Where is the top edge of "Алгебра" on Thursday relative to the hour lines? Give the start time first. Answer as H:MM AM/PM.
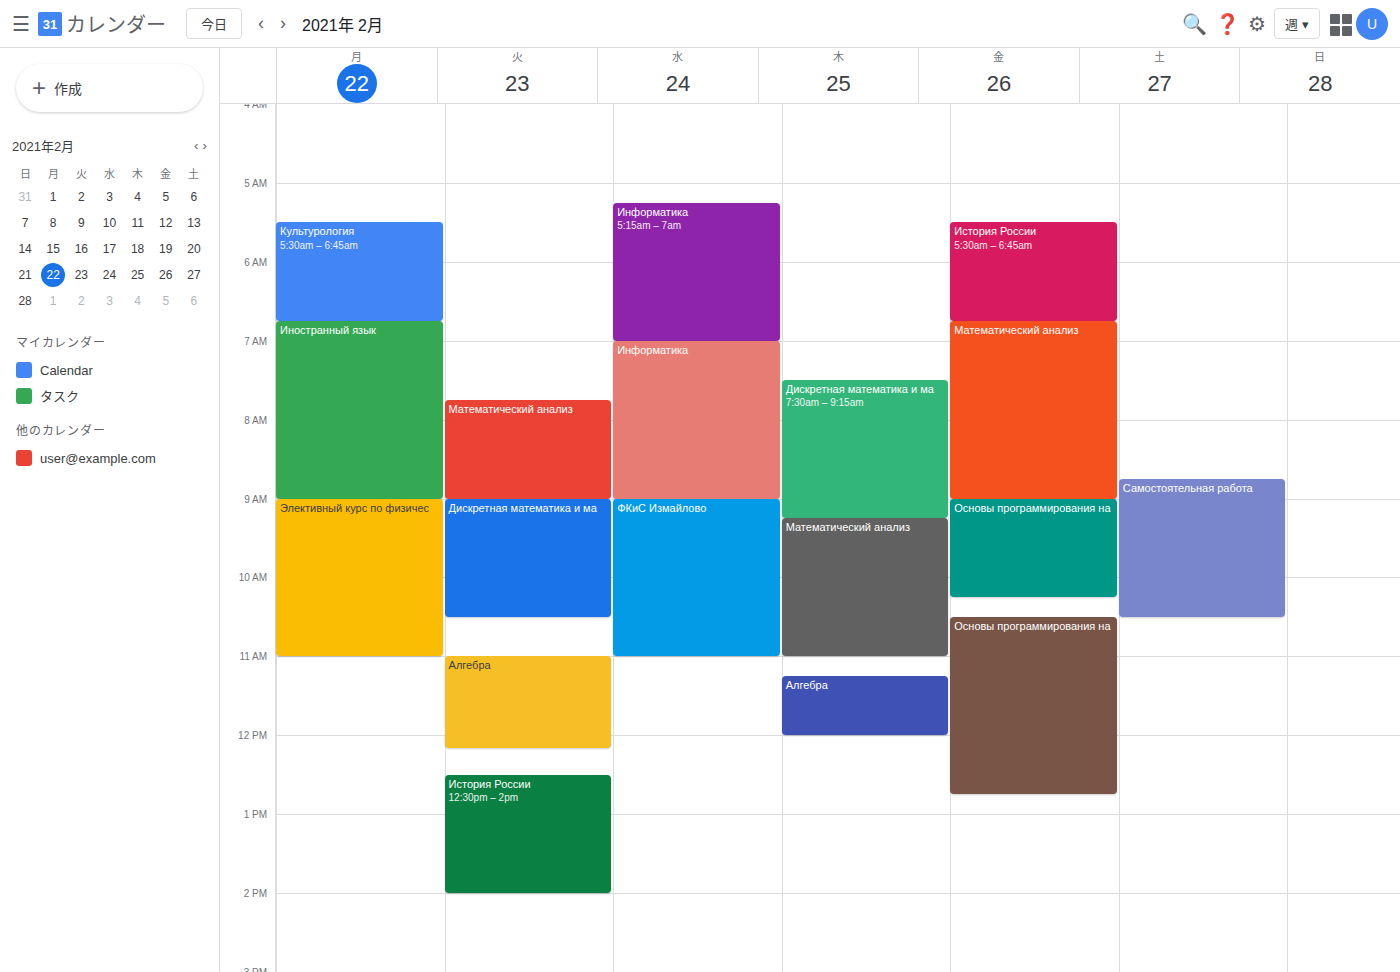
11:15 AM -- neither: a quarter of the way from the 11 AM line to the 12 PM line.